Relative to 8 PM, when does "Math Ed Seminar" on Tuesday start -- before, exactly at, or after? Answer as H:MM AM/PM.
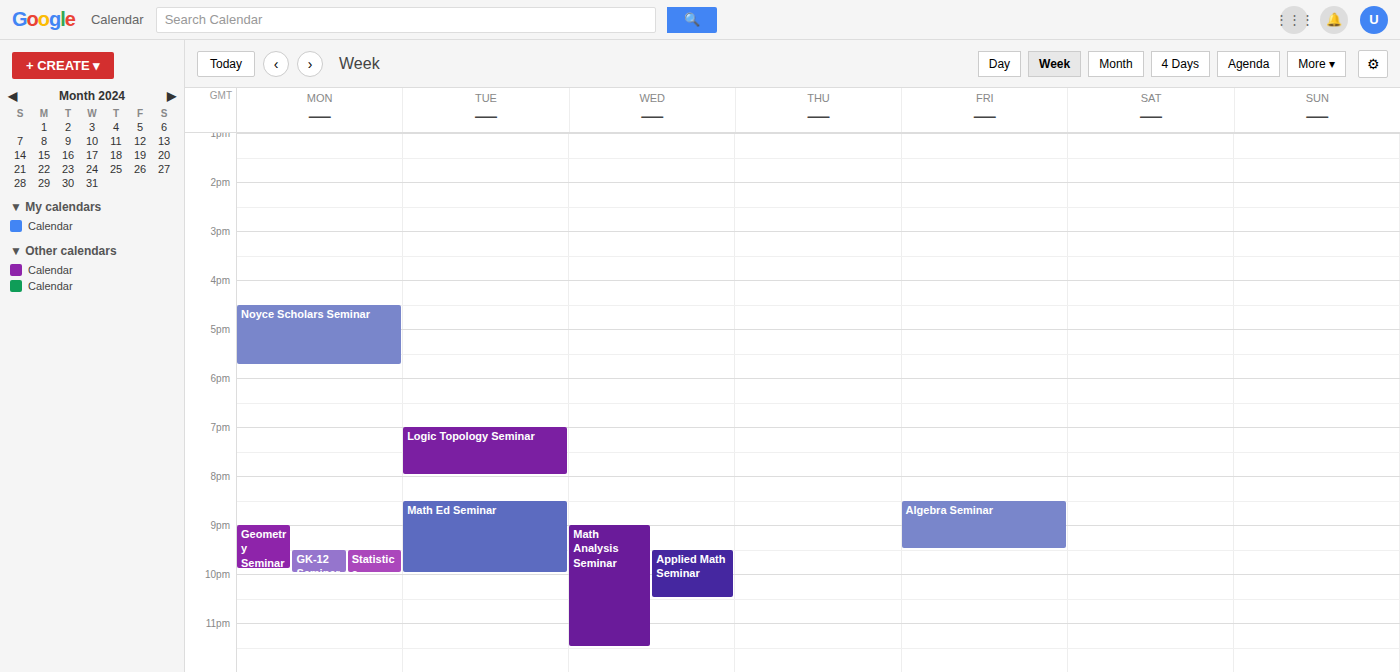
8:30 PM -- after 8 PM, 30 minutes below the 8 PM line.